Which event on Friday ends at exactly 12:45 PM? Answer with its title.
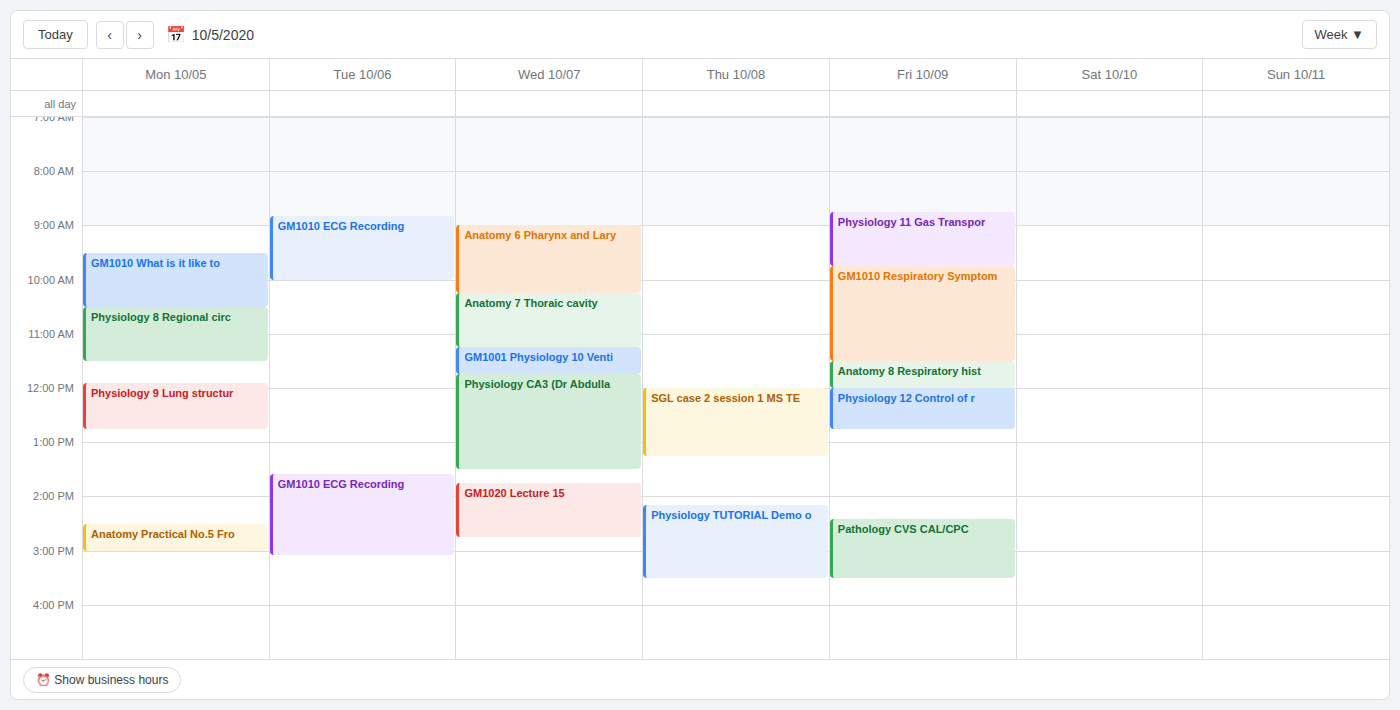
"Physiology 12 Control of r"